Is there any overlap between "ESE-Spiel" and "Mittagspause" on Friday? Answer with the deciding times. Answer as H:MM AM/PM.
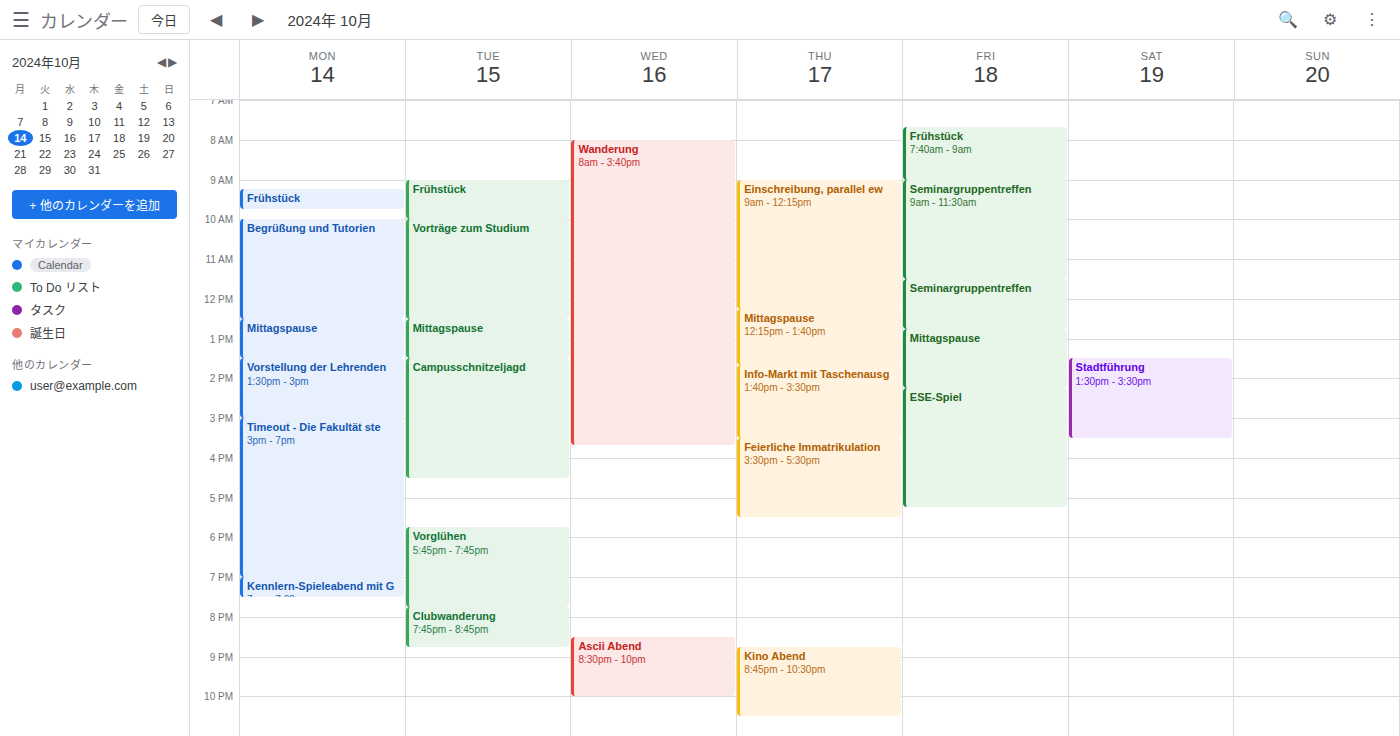
"Mittagspause" ends at 2:15 PM, exactly when "ESE-Spiel" starts -- they touch but do not overlap.